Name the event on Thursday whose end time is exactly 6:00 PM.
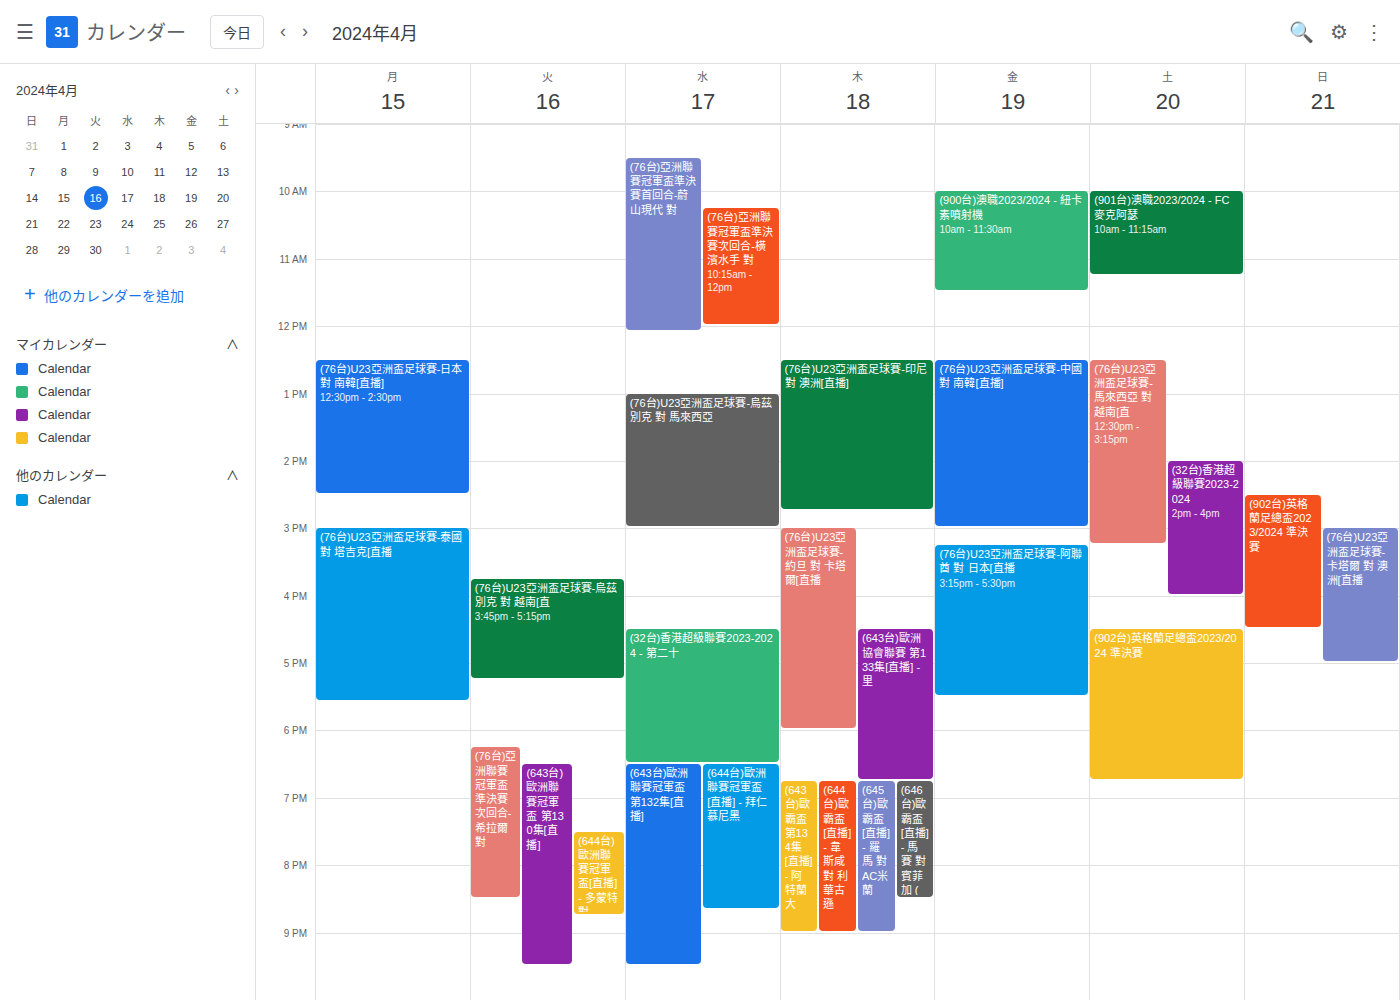
"(76台)U23亞洲盃足球賽-約旦 對 卡塔爾[直播"